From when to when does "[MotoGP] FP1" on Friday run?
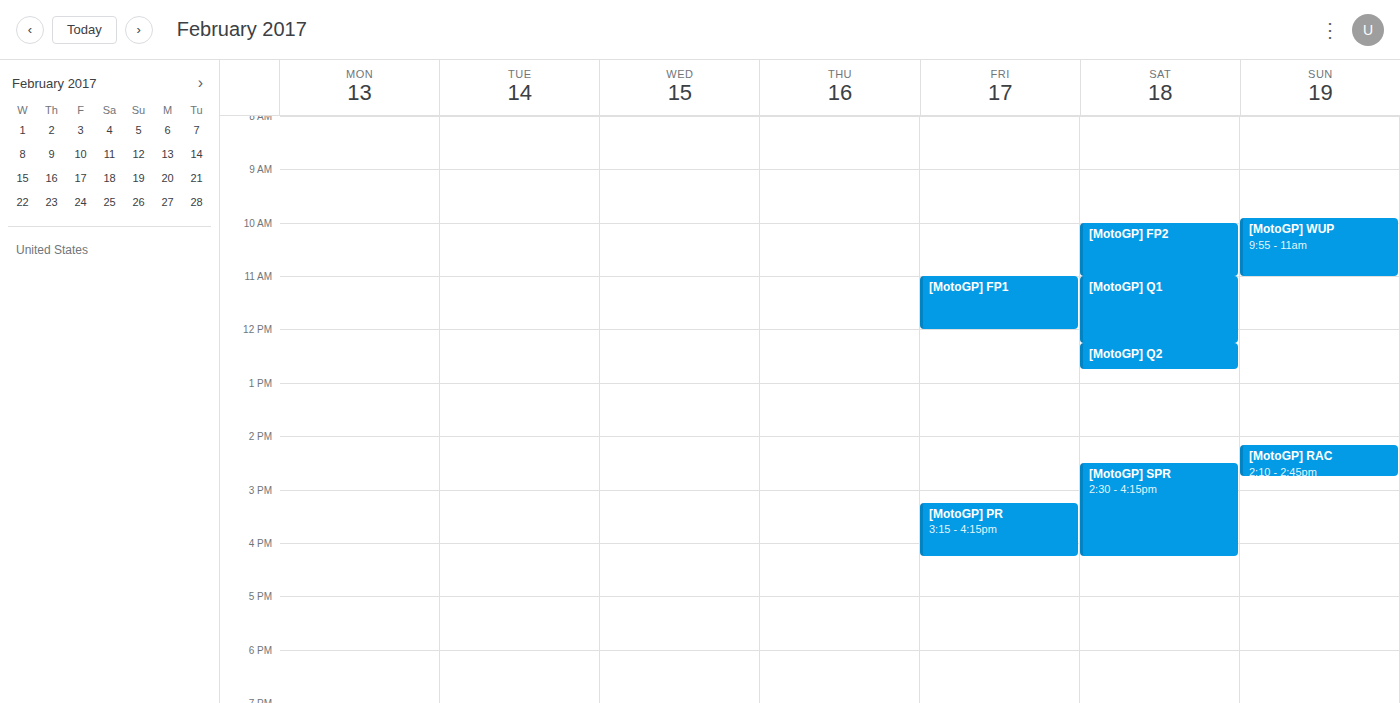
11:00 AM to 12:00 PM